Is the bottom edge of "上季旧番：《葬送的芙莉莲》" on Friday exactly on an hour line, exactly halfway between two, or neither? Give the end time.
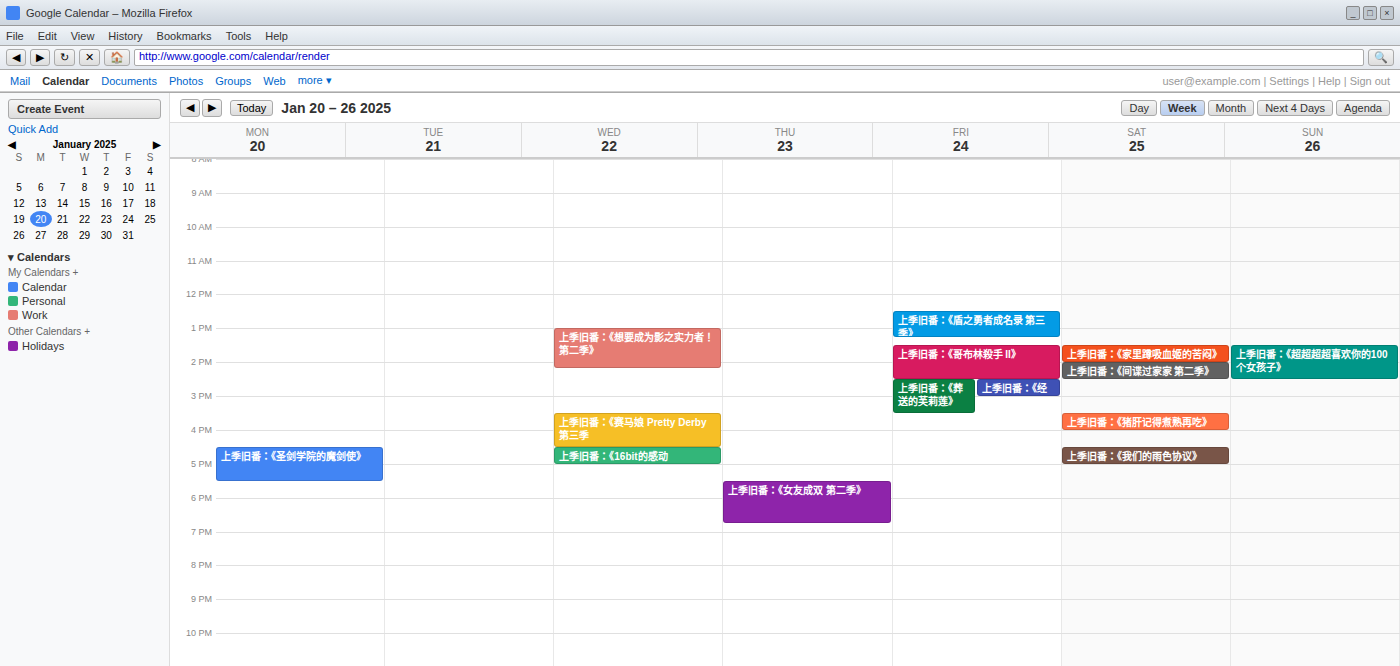
15:30 -- halfway between the 15:00 and 16:00 lines.